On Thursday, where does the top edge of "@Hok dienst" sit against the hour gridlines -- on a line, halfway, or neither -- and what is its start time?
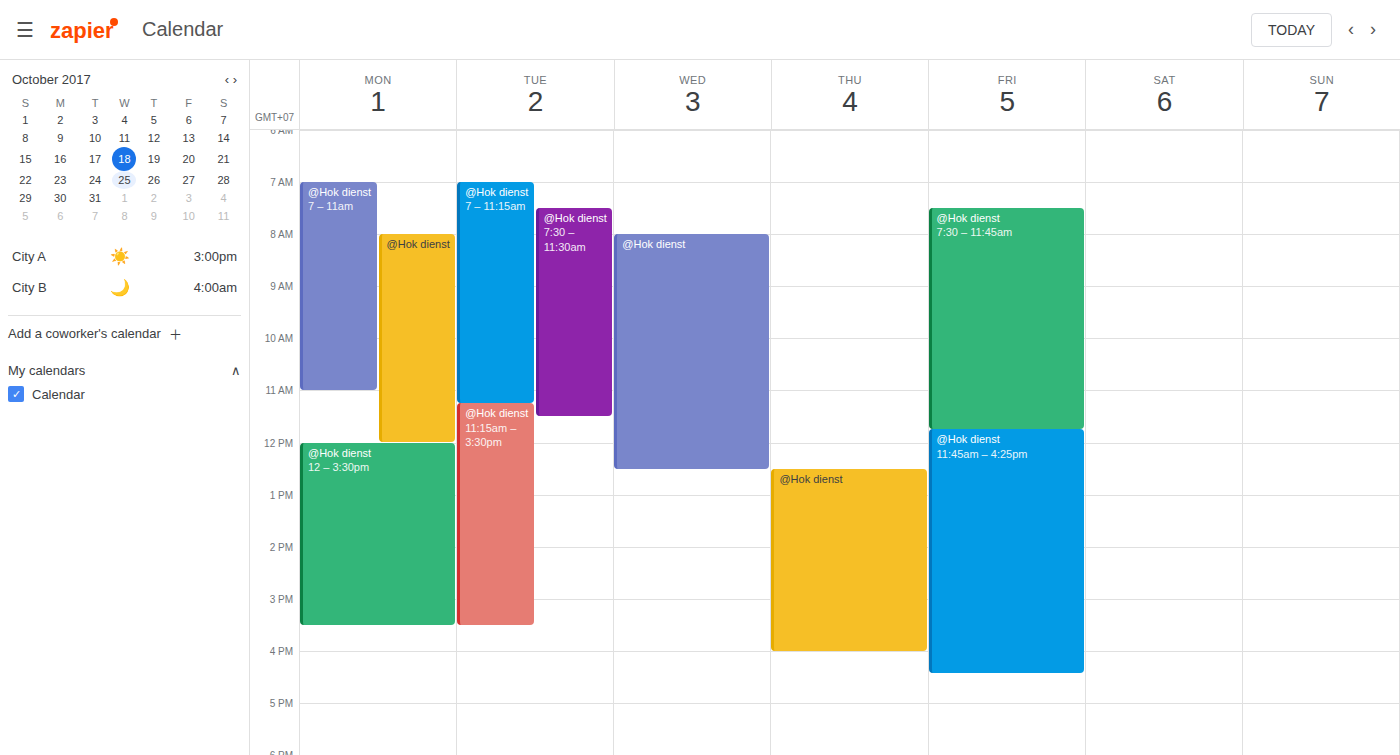
12:30 PM -- halfway between the 12 PM and 1 PM lines.